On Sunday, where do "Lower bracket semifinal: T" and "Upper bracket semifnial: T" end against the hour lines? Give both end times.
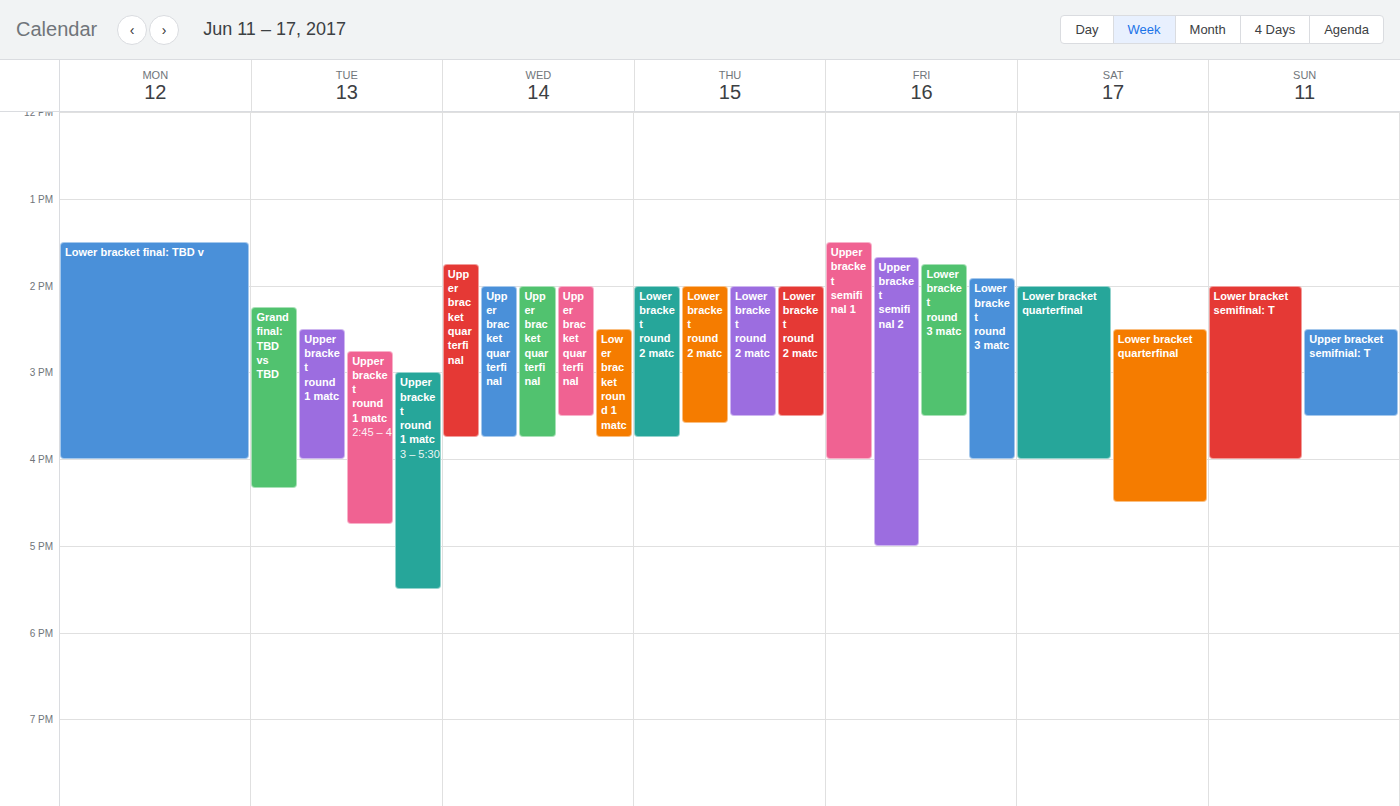
"Lower bracket semifinal: T": 4:00 PM, exactly on the 4 PM line. "Upper bracket semifnial: T": 3:30 PM, halfway between the 3 PM and 4 PM lines.